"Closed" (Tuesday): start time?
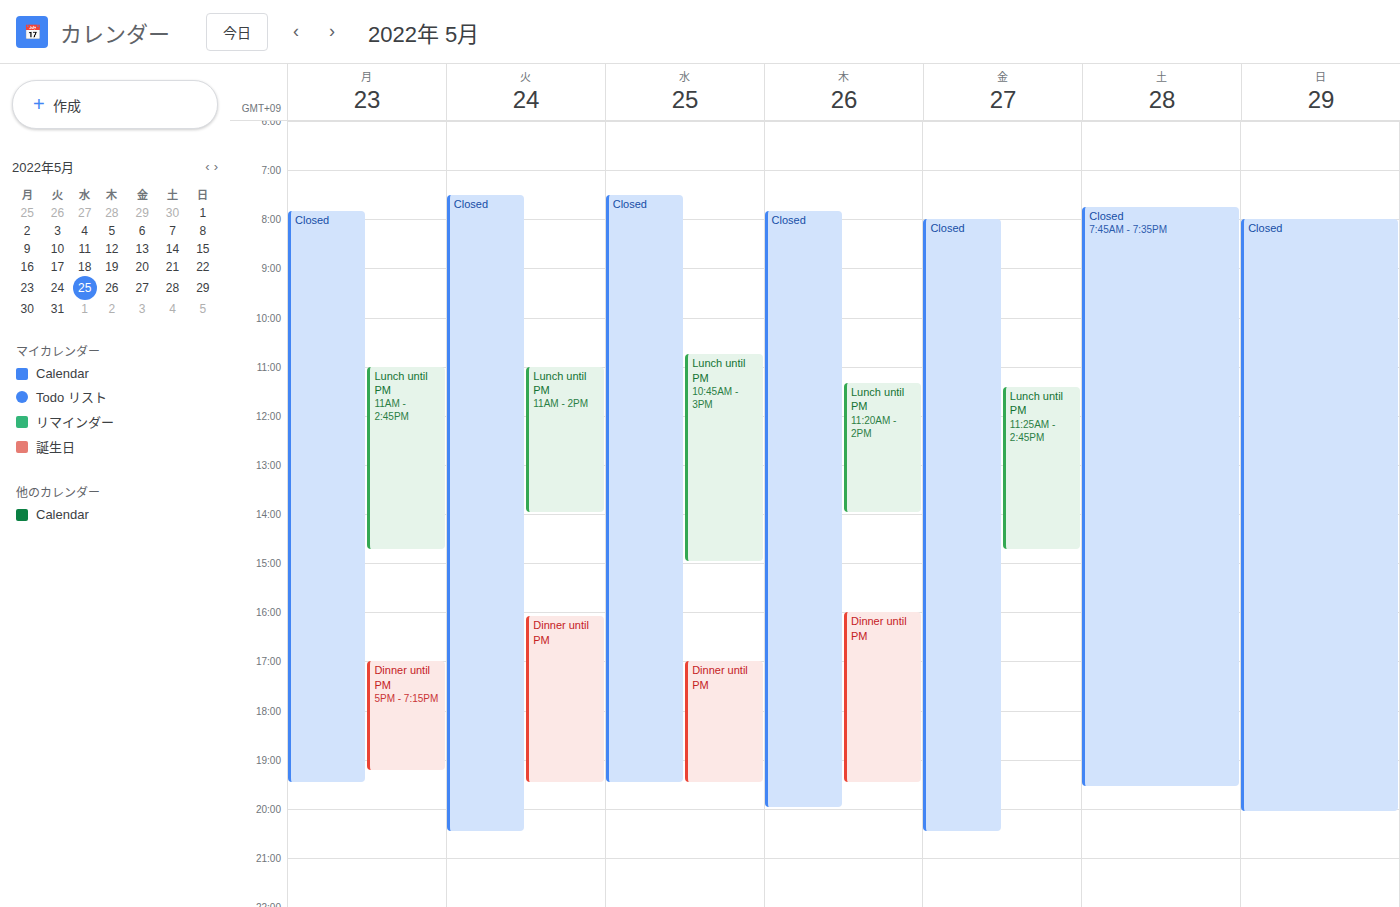
7:30 AM